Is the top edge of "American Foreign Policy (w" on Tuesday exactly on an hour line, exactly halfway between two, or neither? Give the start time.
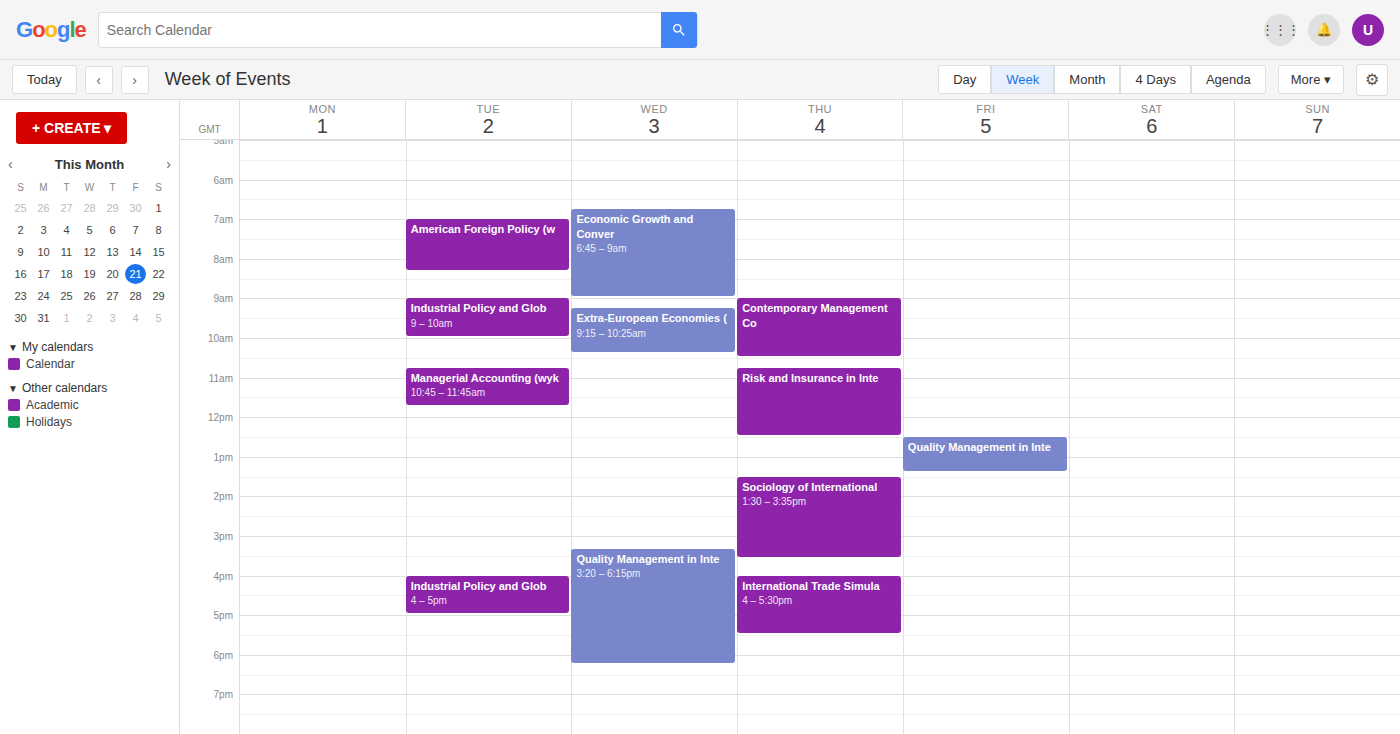
7:00 AM -- exactly on the 7 AM line.